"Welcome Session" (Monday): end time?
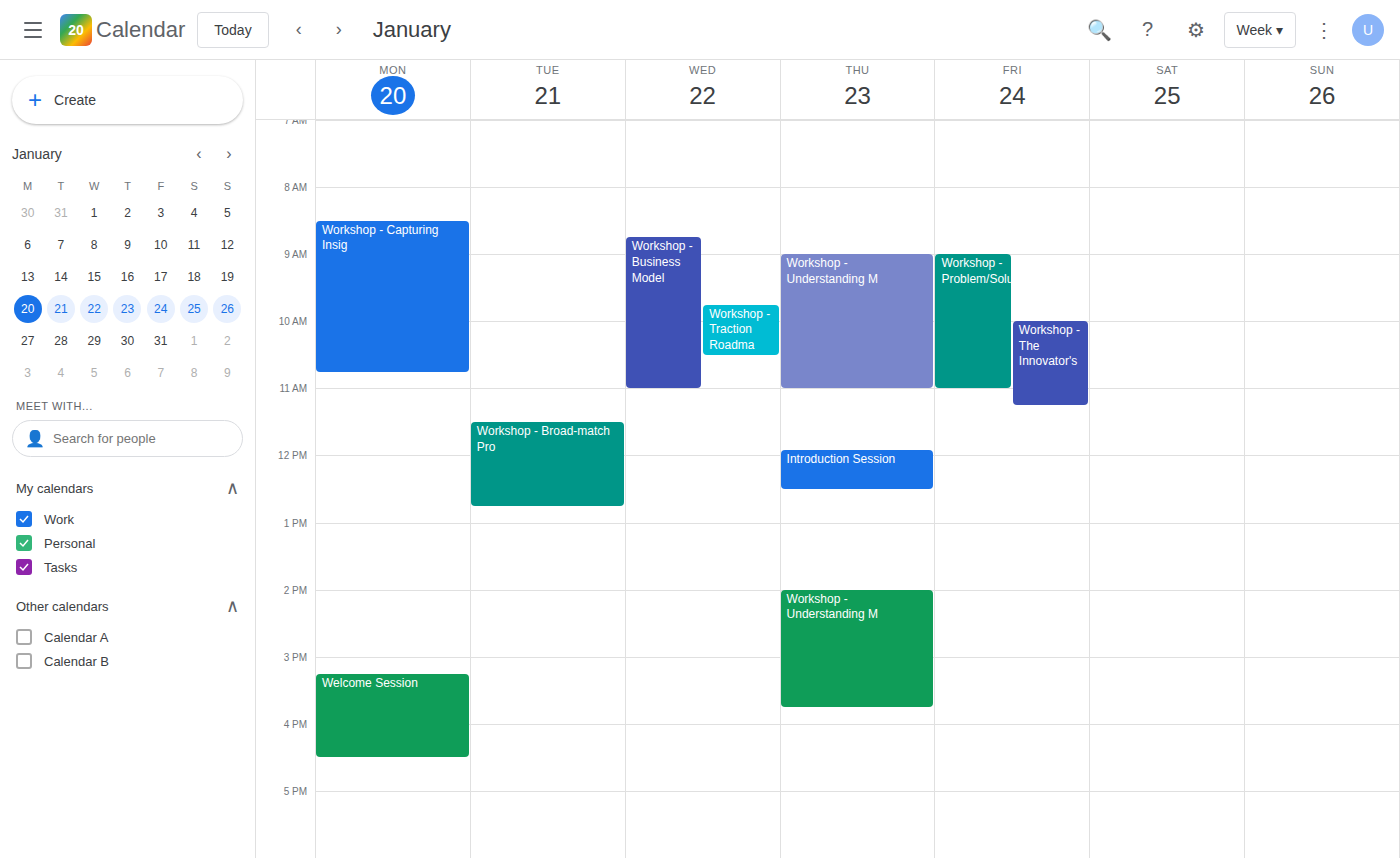
4:30 PM